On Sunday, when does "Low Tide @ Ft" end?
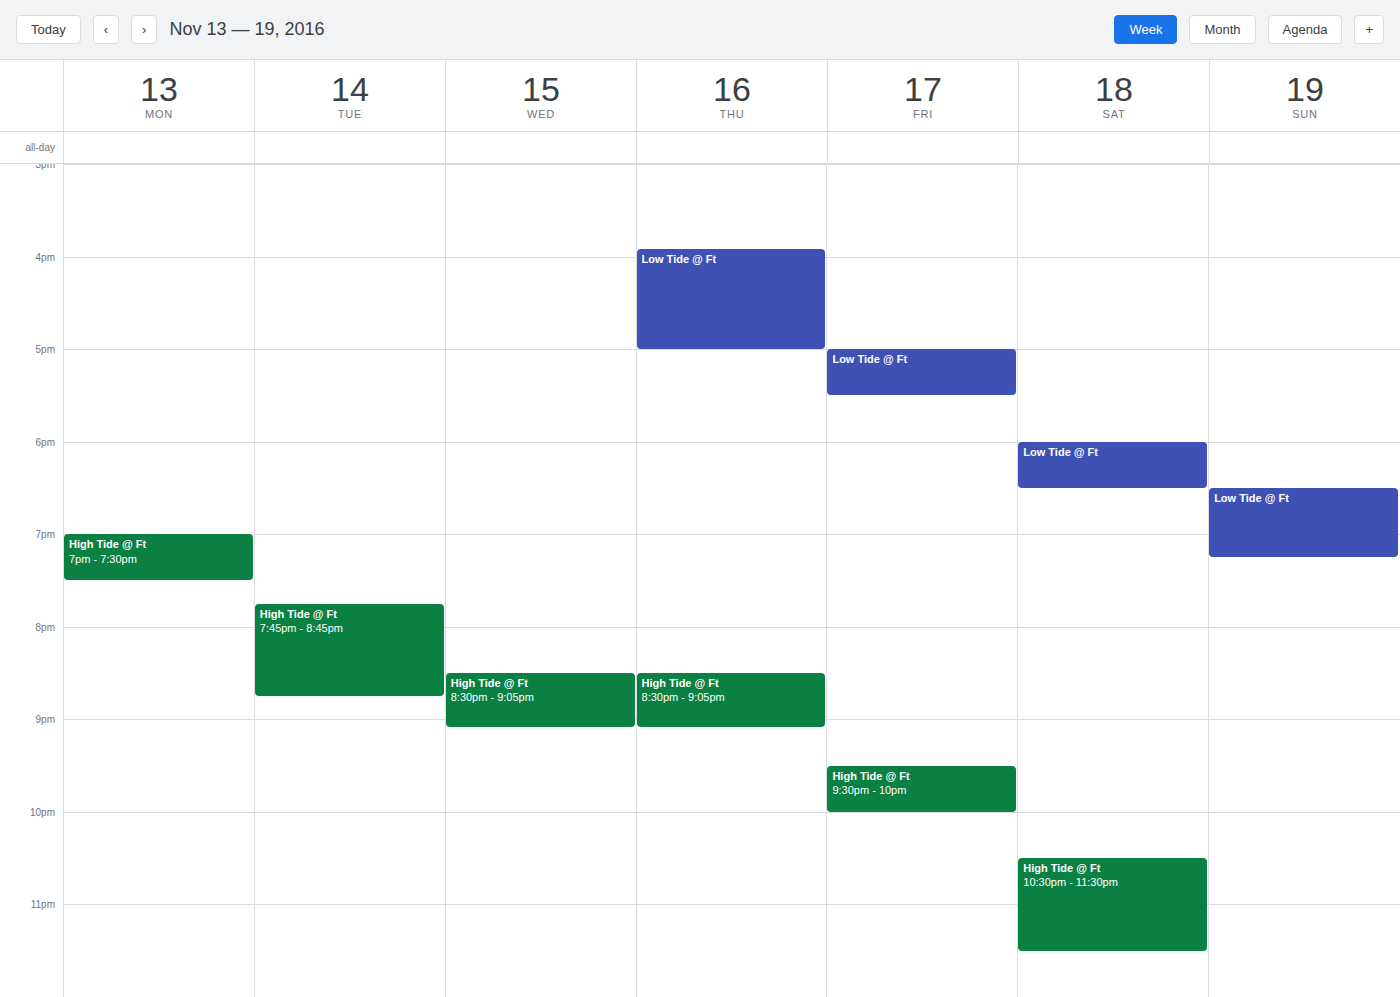
7:15 PM